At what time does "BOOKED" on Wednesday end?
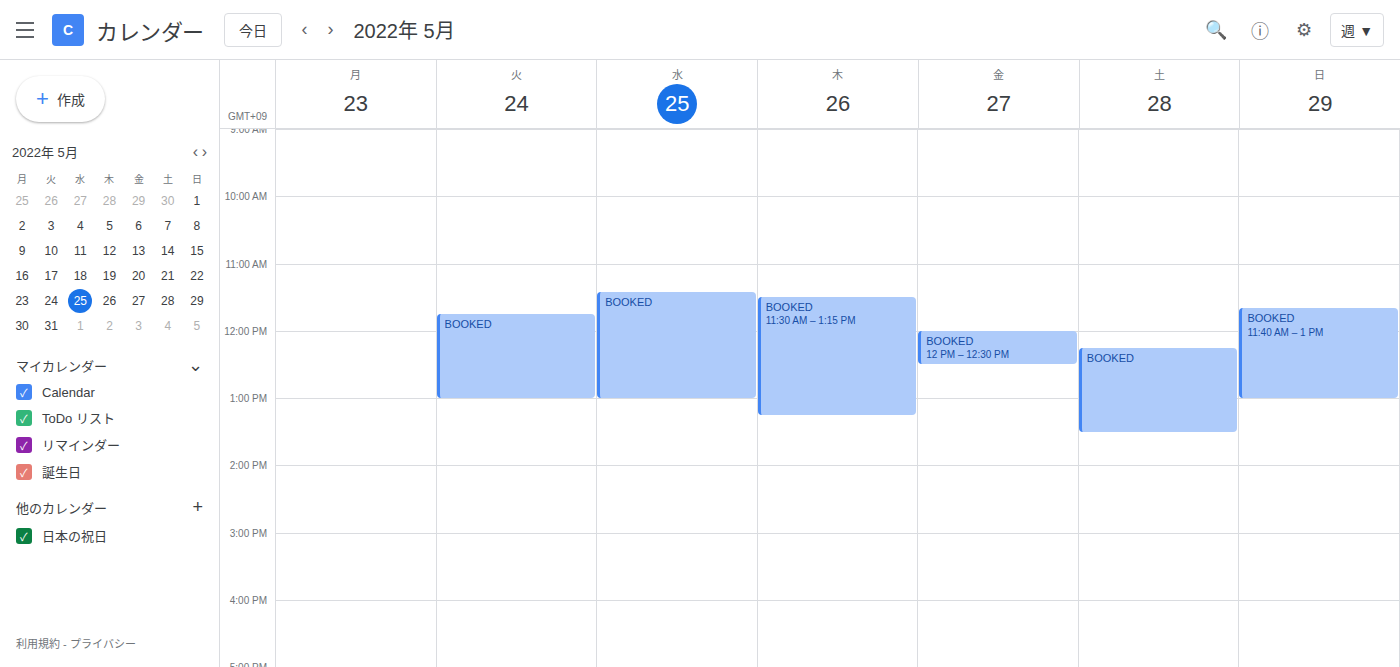
1:00 PM